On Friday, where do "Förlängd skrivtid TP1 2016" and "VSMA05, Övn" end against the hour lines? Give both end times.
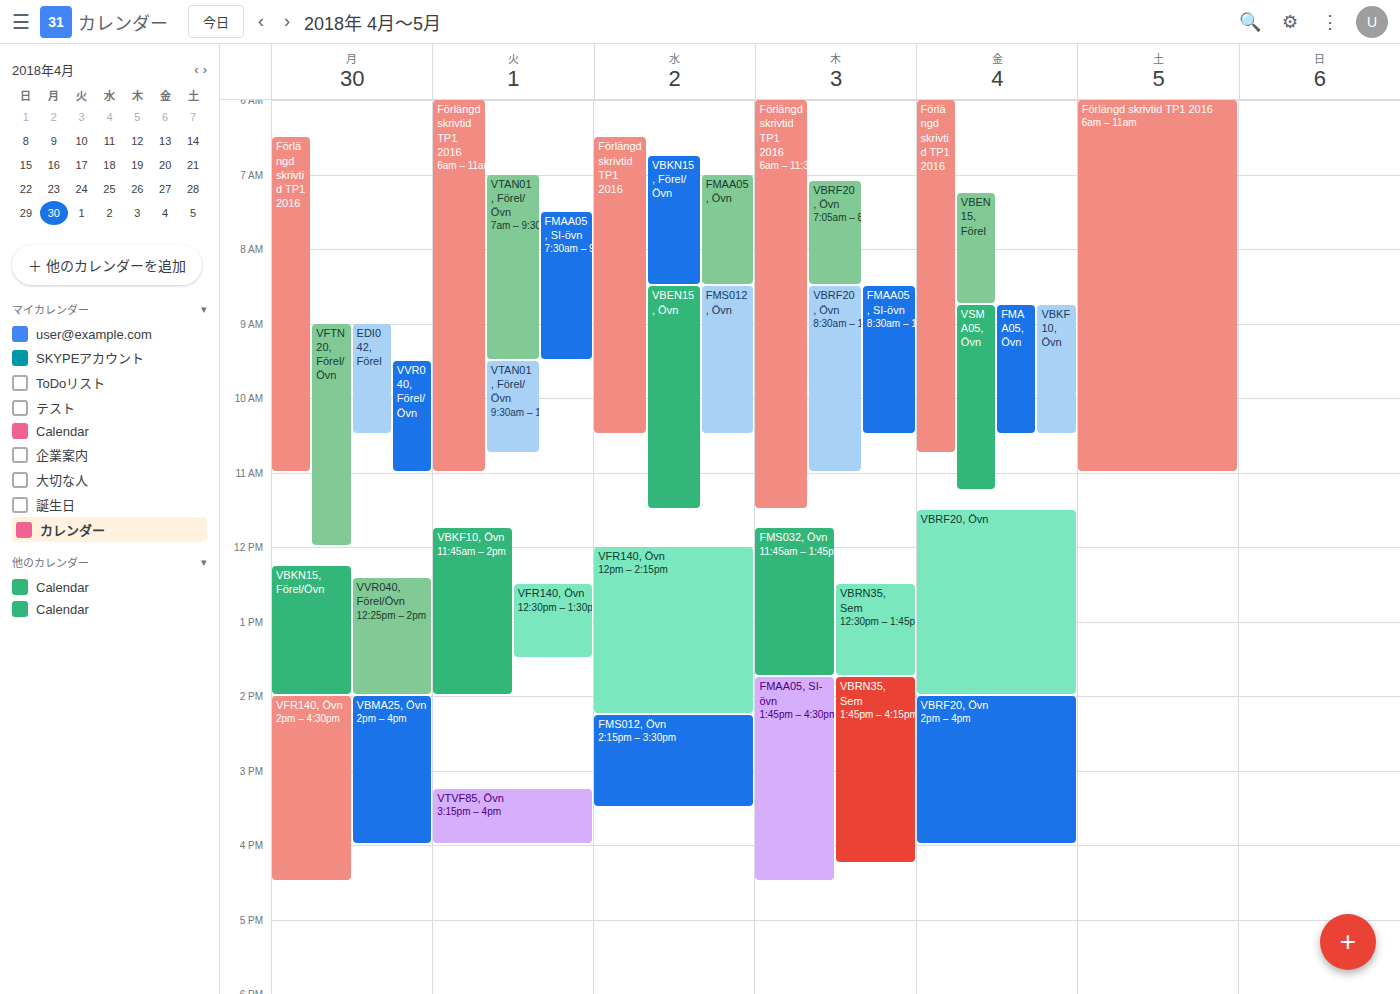
"Förlängd skrivtid TP1 2016": 10:45 AM, neither: three quarters of the way from the 10 AM line to the 11 AM line. "VSMA05, Övn": 11:15 AM, neither: a quarter of the way from the 11 AM line to the 12 PM line.